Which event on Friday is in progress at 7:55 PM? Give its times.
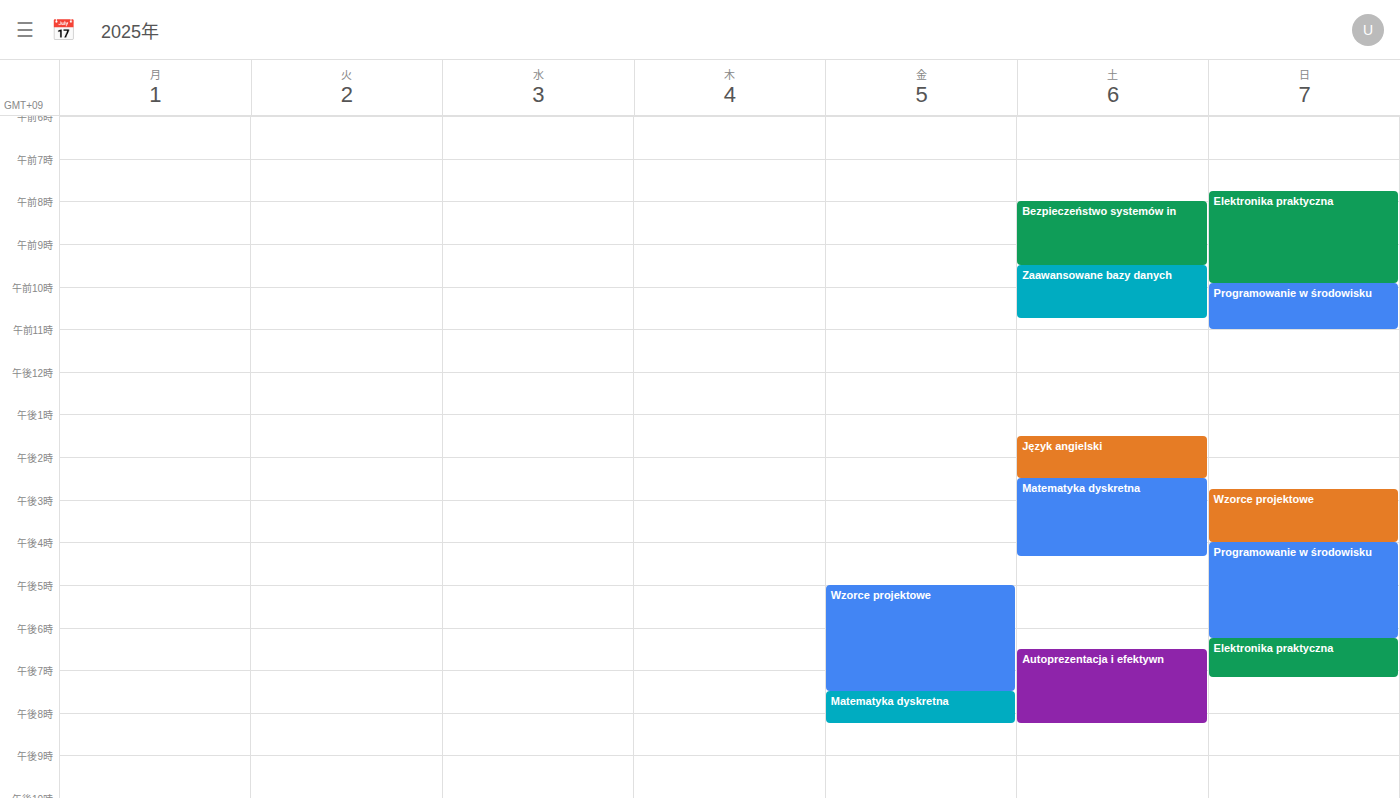
"Matematyka dyskretna", 7:30 PM to 8:15 PM